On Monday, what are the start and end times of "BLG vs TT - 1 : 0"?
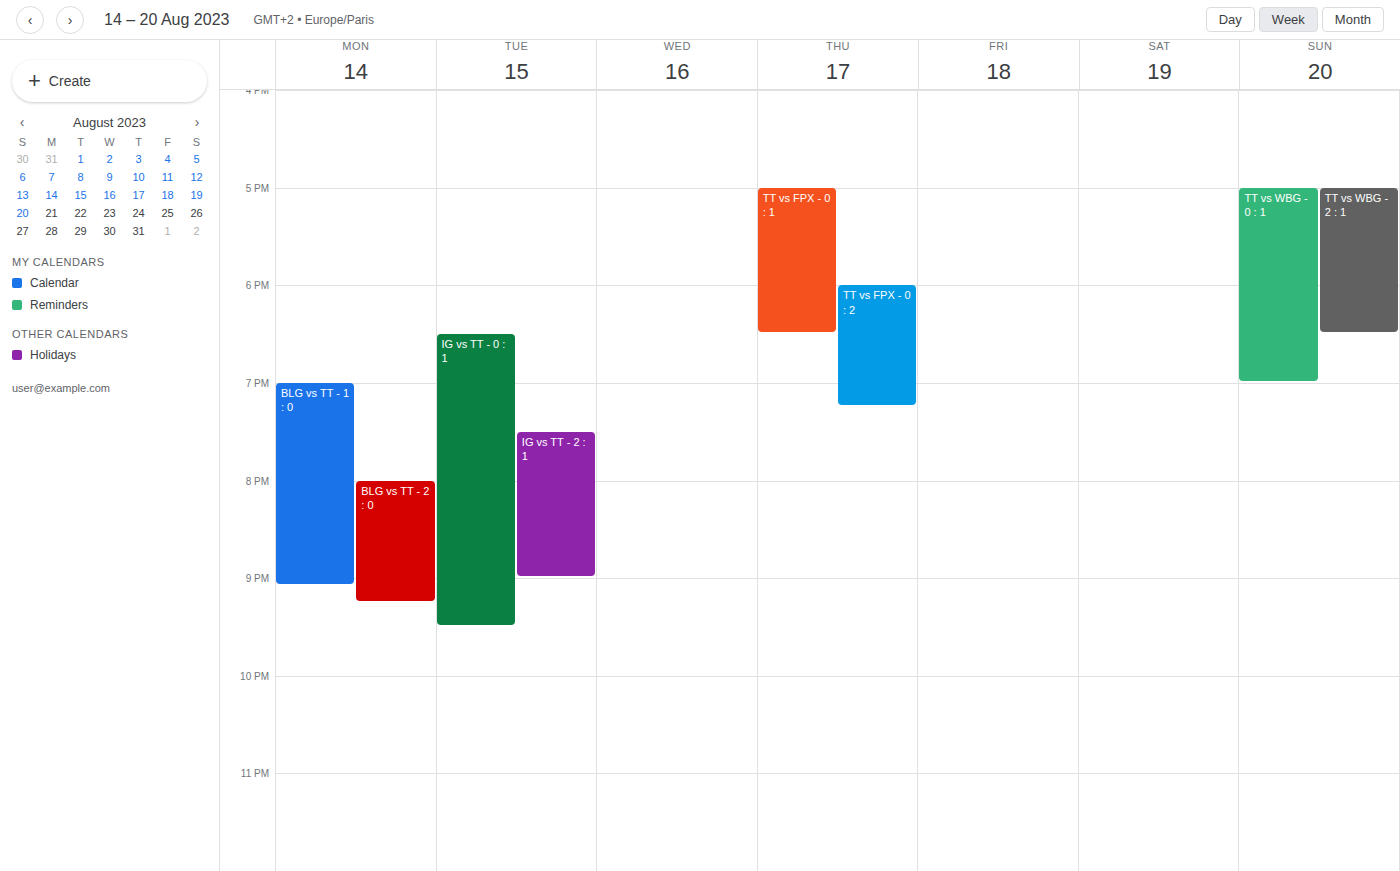
7:00 PM to 9:05 PM